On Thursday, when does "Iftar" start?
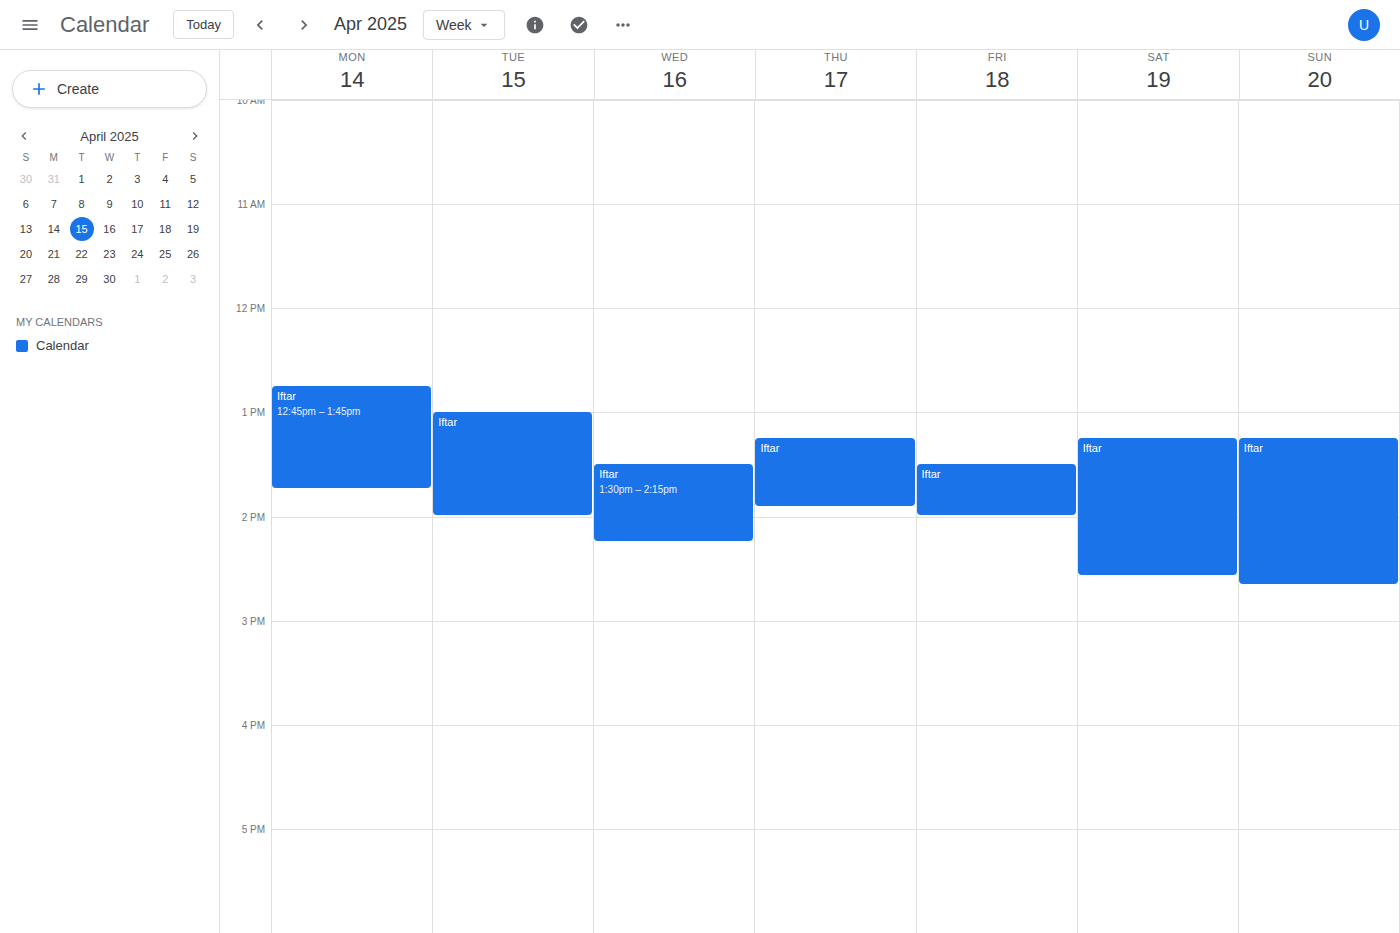
1:15 PM